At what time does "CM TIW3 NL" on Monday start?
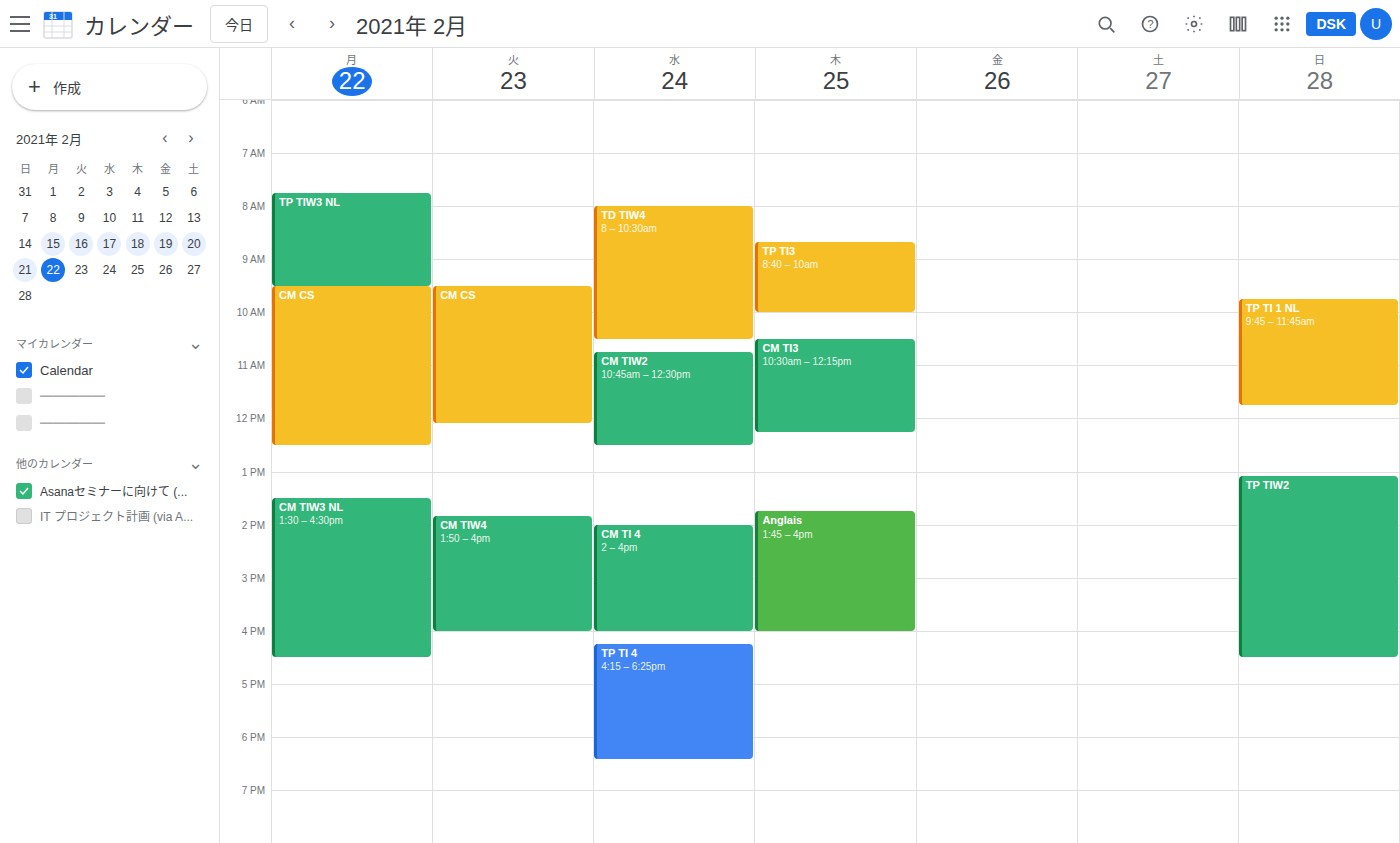
1:30 PM